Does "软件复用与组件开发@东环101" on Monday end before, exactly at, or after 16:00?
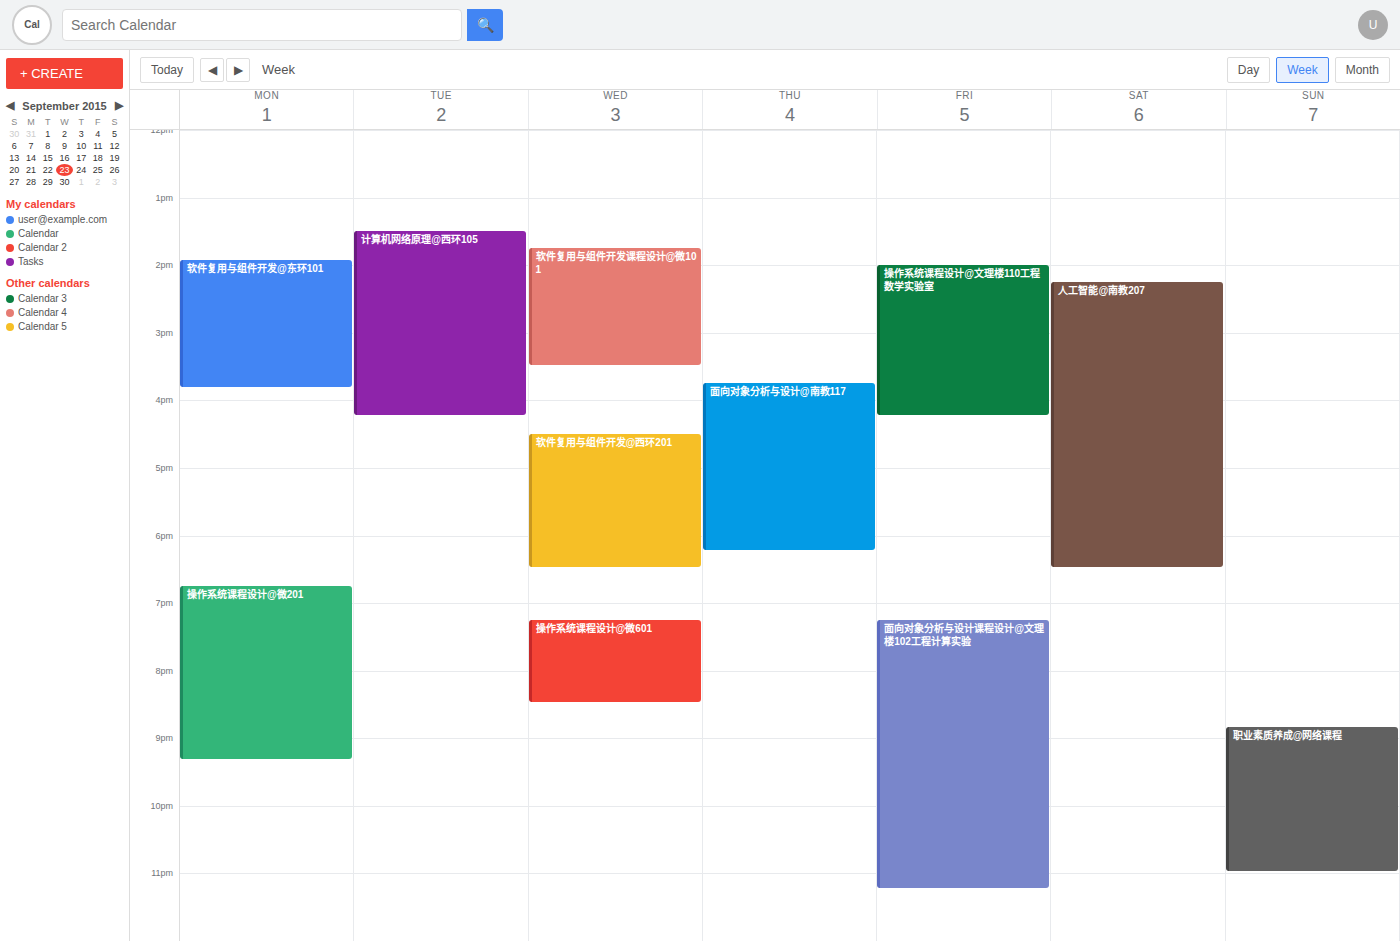
15:50 -- before 16:00, 10 minutes above the 16:00 line.